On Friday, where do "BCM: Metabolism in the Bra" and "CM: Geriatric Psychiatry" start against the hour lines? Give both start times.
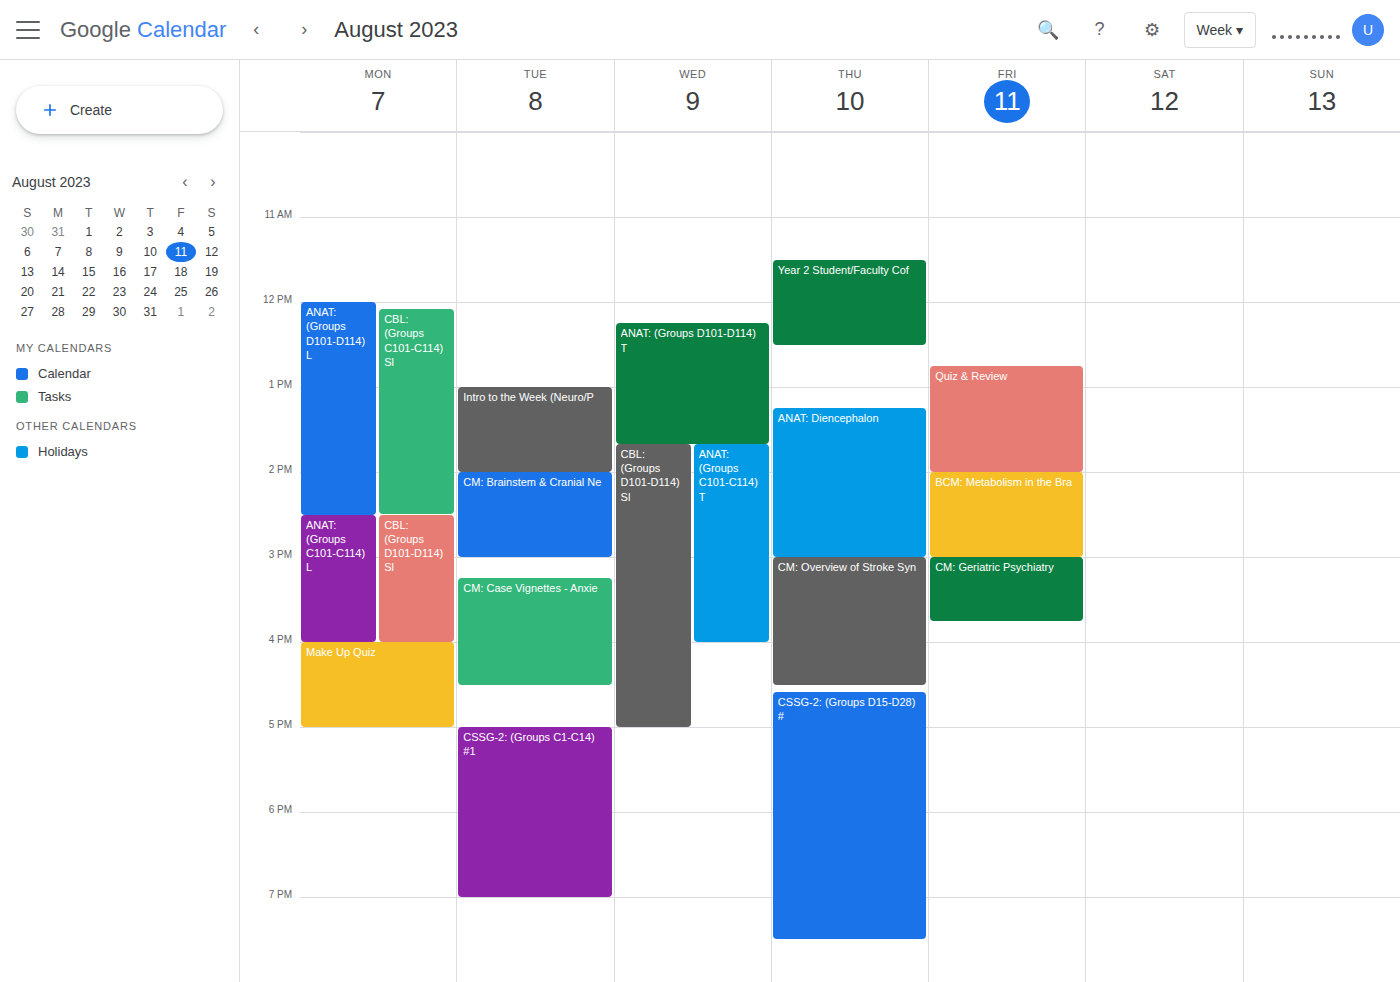
"BCM: Metabolism in the Bra": 2:00 PM, exactly on the 2 PM line. "CM: Geriatric Psychiatry": 3:00 PM, exactly on the 3 PM line.